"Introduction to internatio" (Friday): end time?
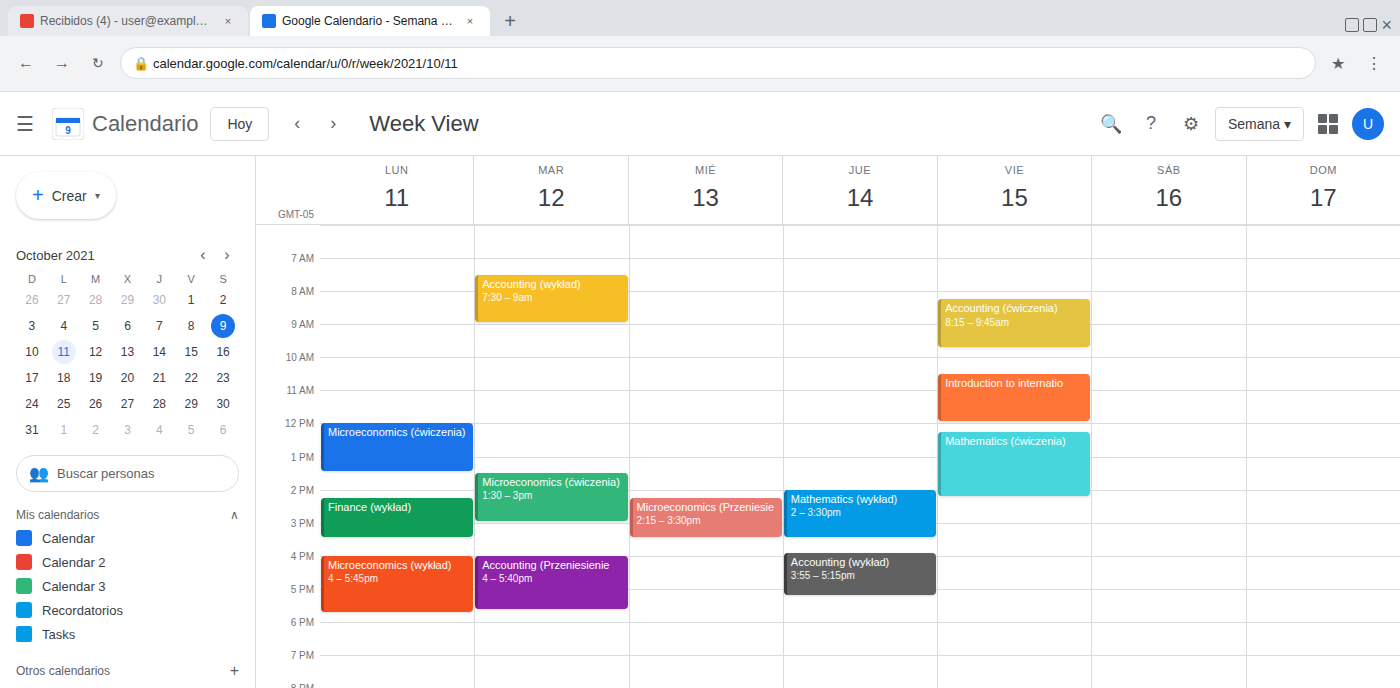
12:00 PM